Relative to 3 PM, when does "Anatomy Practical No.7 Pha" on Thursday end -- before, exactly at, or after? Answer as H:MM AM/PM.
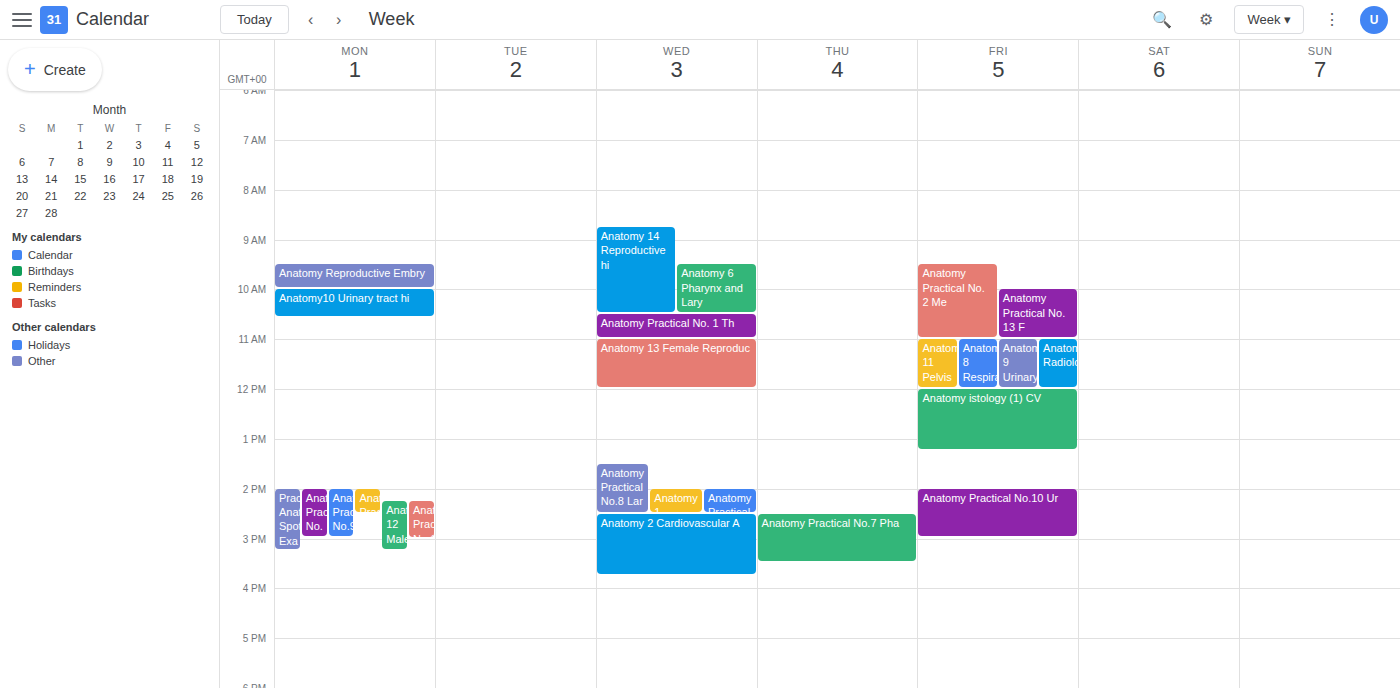
3:30 PM -- after 3 PM, 30 minutes below the 3 PM line.